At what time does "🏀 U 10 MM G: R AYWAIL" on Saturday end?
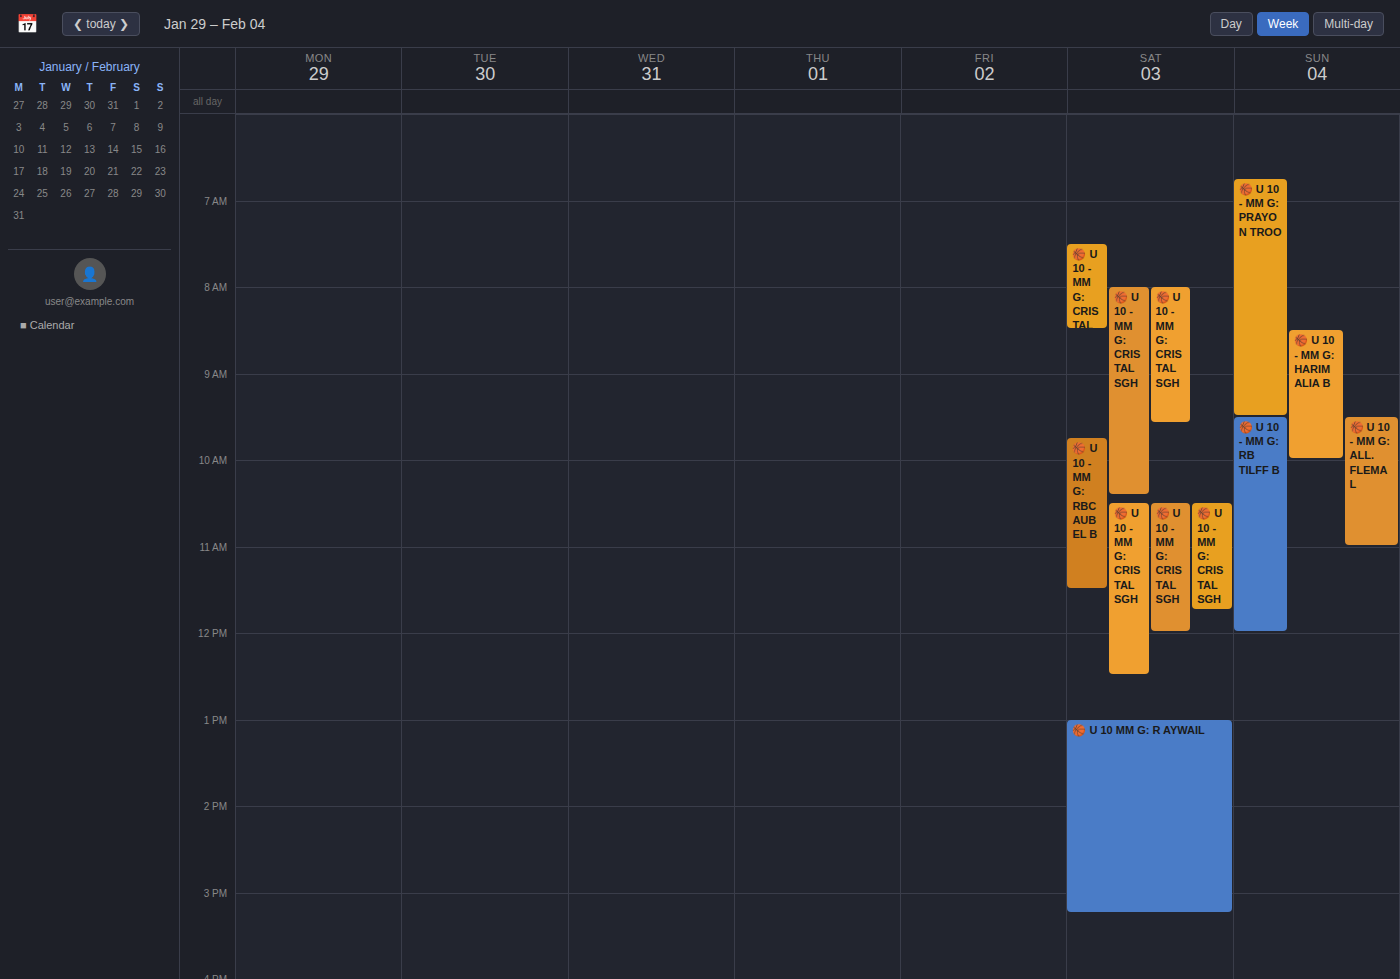
3:15 PM